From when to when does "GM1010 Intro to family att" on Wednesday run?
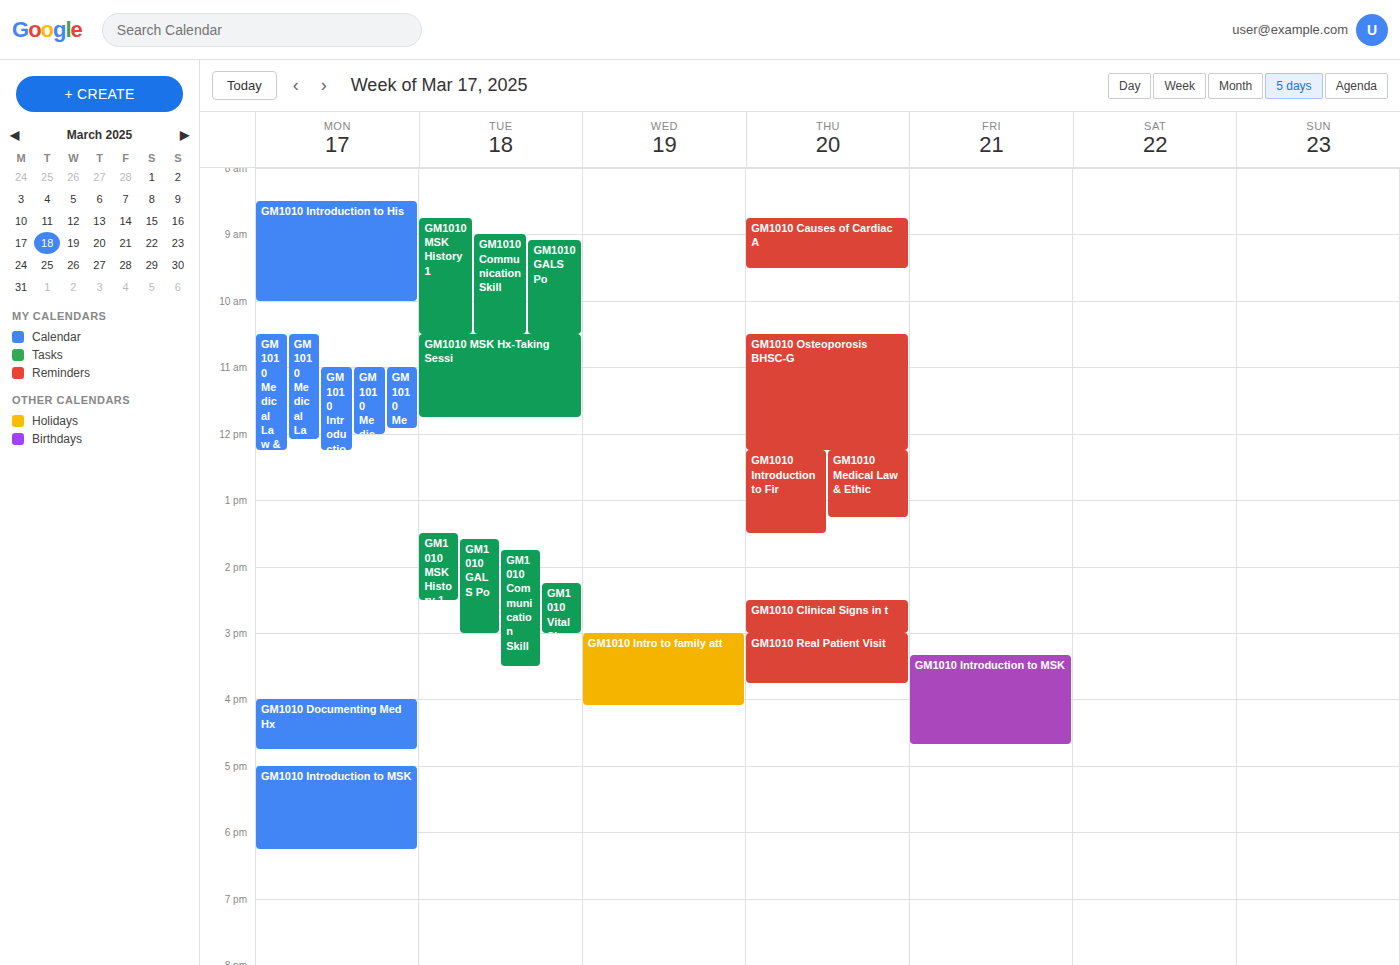
3:00 PM to 4:05 PM